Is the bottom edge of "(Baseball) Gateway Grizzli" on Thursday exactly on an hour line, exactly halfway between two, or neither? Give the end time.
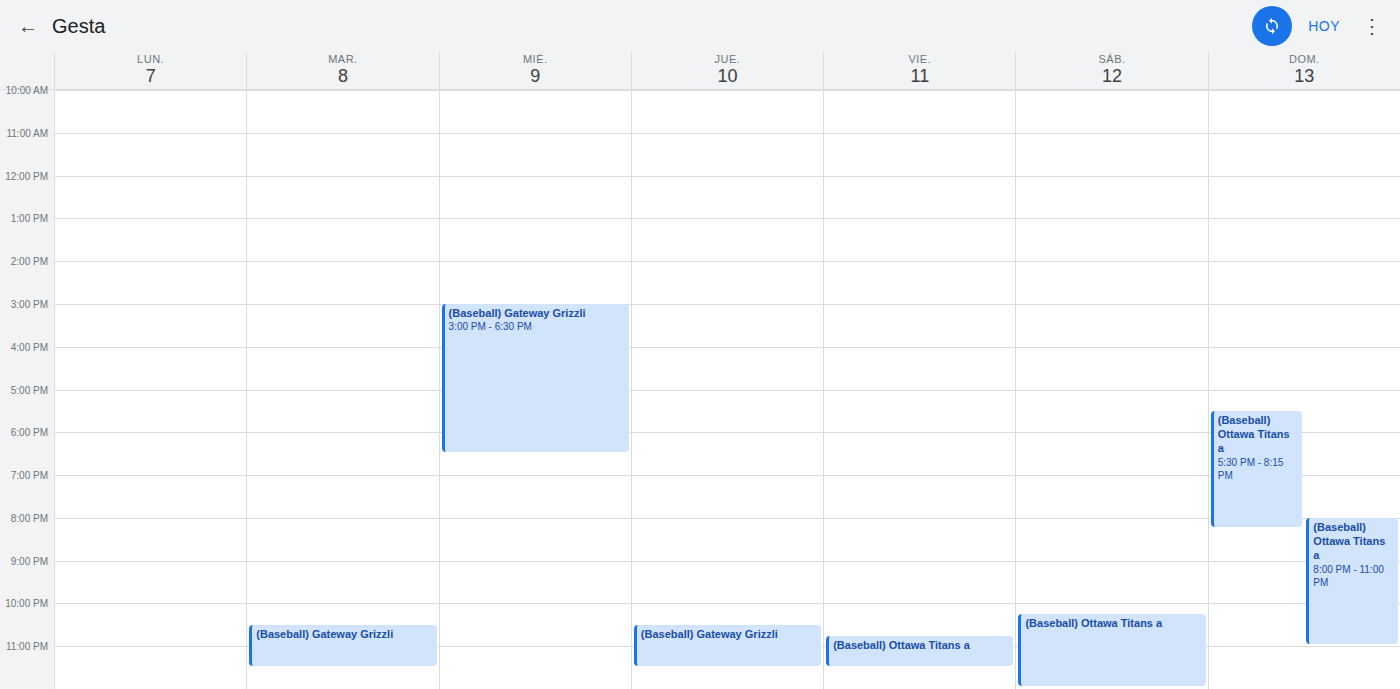
11:30 PM -- halfway between the 11 PM and 12 AM lines.